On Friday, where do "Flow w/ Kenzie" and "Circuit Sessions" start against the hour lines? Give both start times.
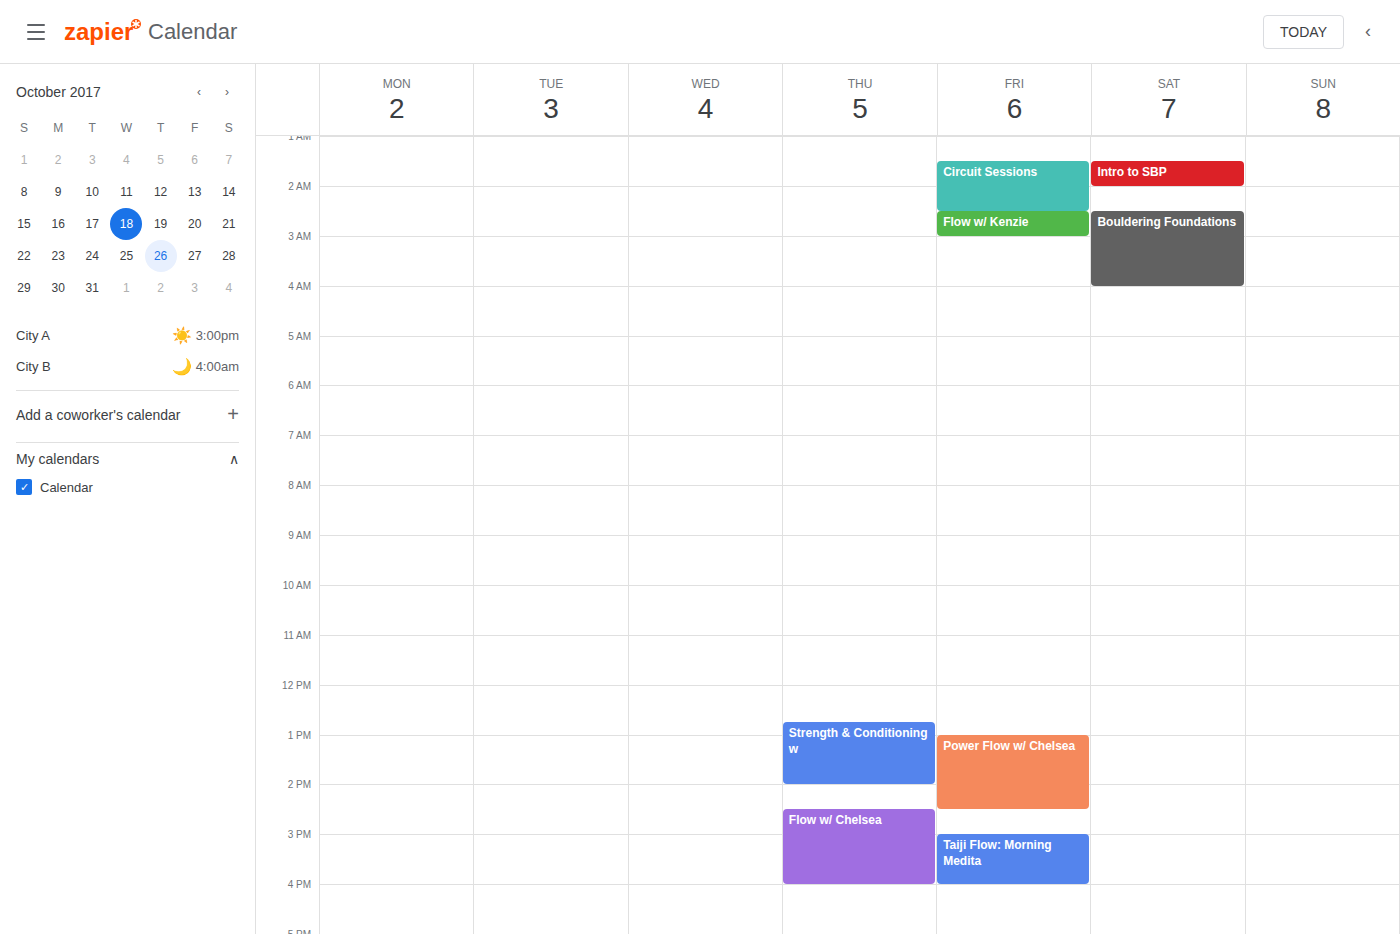
"Flow w/ Kenzie": 2:30 AM, halfway between the 2 AM and 3 AM lines. "Circuit Sessions": 1:30 AM, halfway between the 1 AM and 2 AM lines.